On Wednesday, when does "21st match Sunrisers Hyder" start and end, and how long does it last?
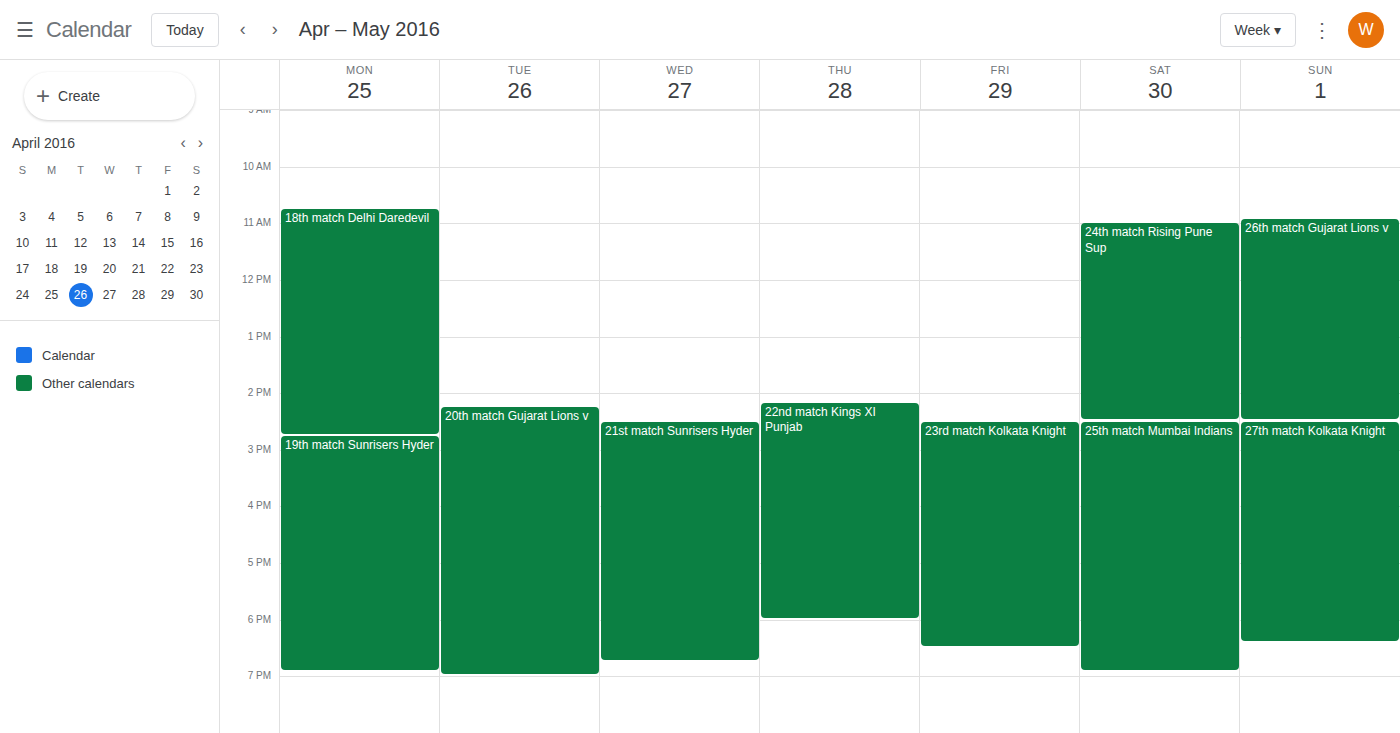
2:30 PM to 6:45 PM, 4 hours 15 minutes